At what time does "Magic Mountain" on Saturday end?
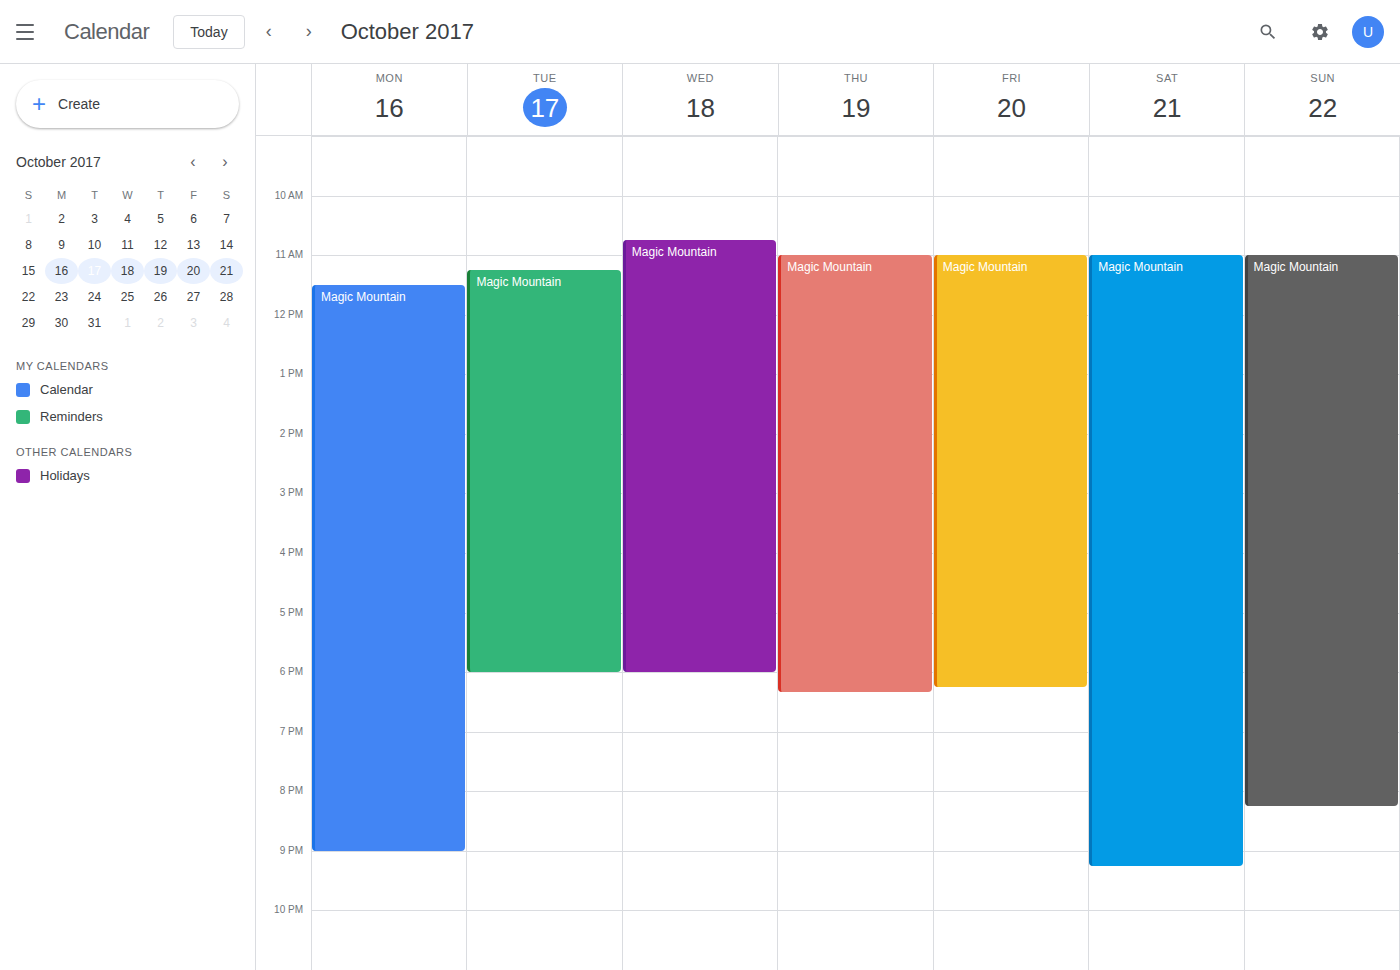
9:15 PM